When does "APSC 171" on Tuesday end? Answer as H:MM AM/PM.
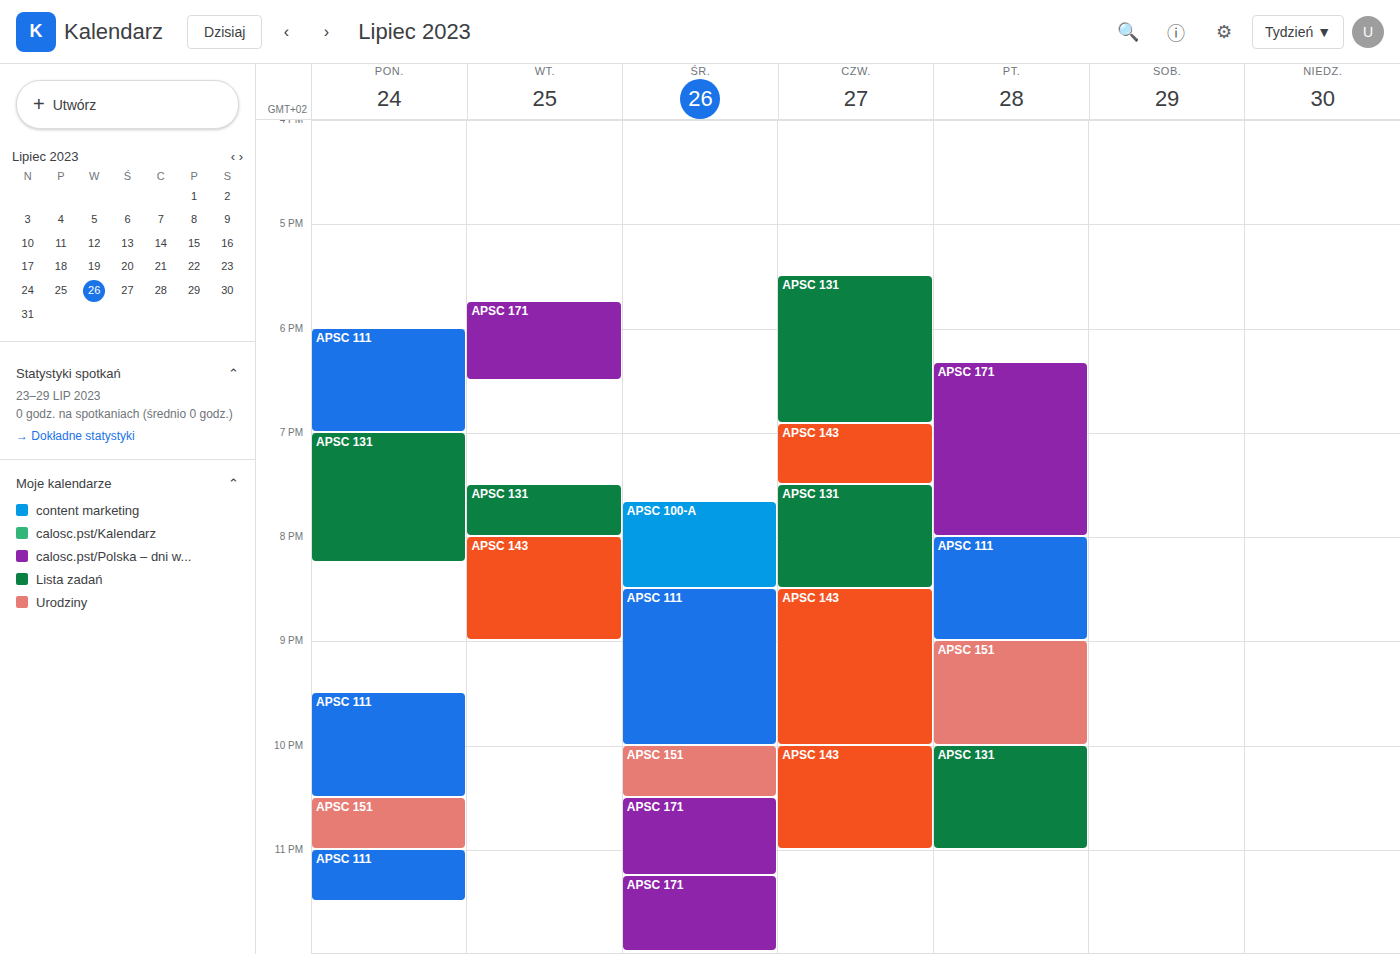
6:30 PM